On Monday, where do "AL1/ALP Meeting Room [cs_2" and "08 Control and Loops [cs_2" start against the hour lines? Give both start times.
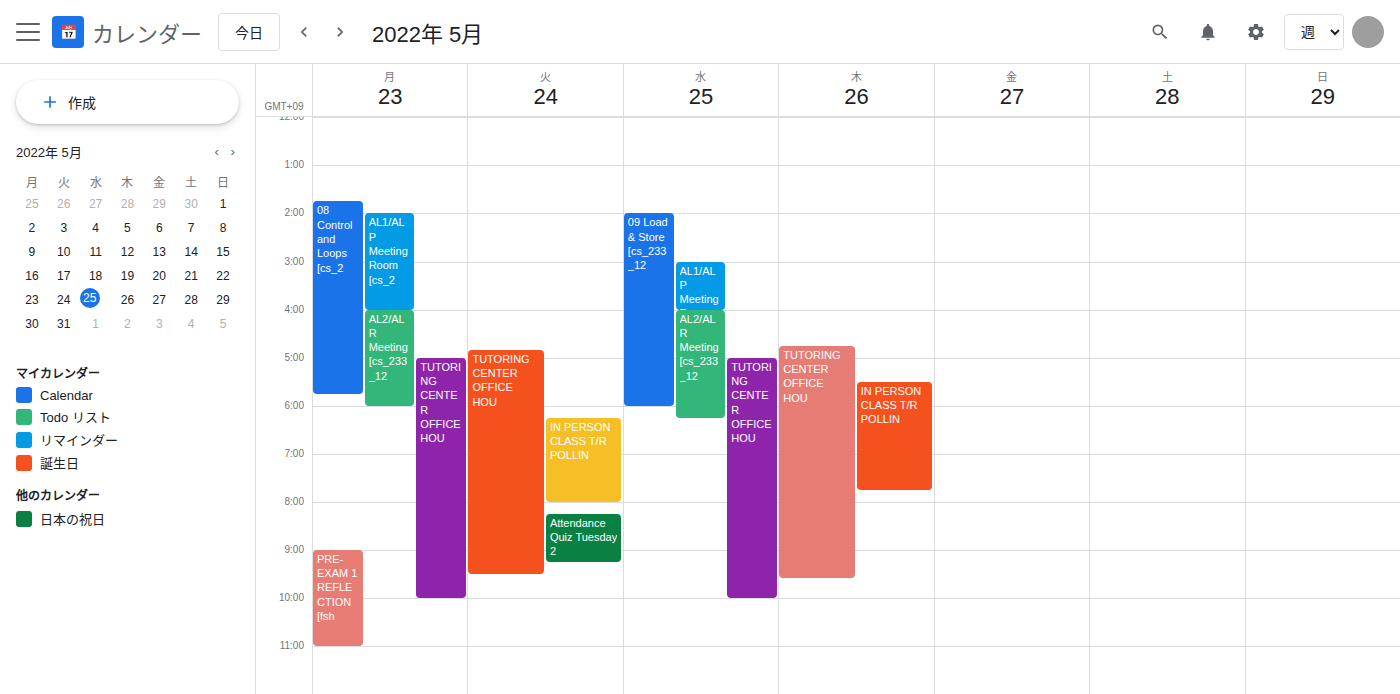
"AL1/ALP Meeting Room [cs_2": 2:00 PM, exactly on the 2 PM line. "08 Control and Loops [cs_2": 1:45 PM, neither: three quarters of the way from the 1 PM line to the 2 PM line.